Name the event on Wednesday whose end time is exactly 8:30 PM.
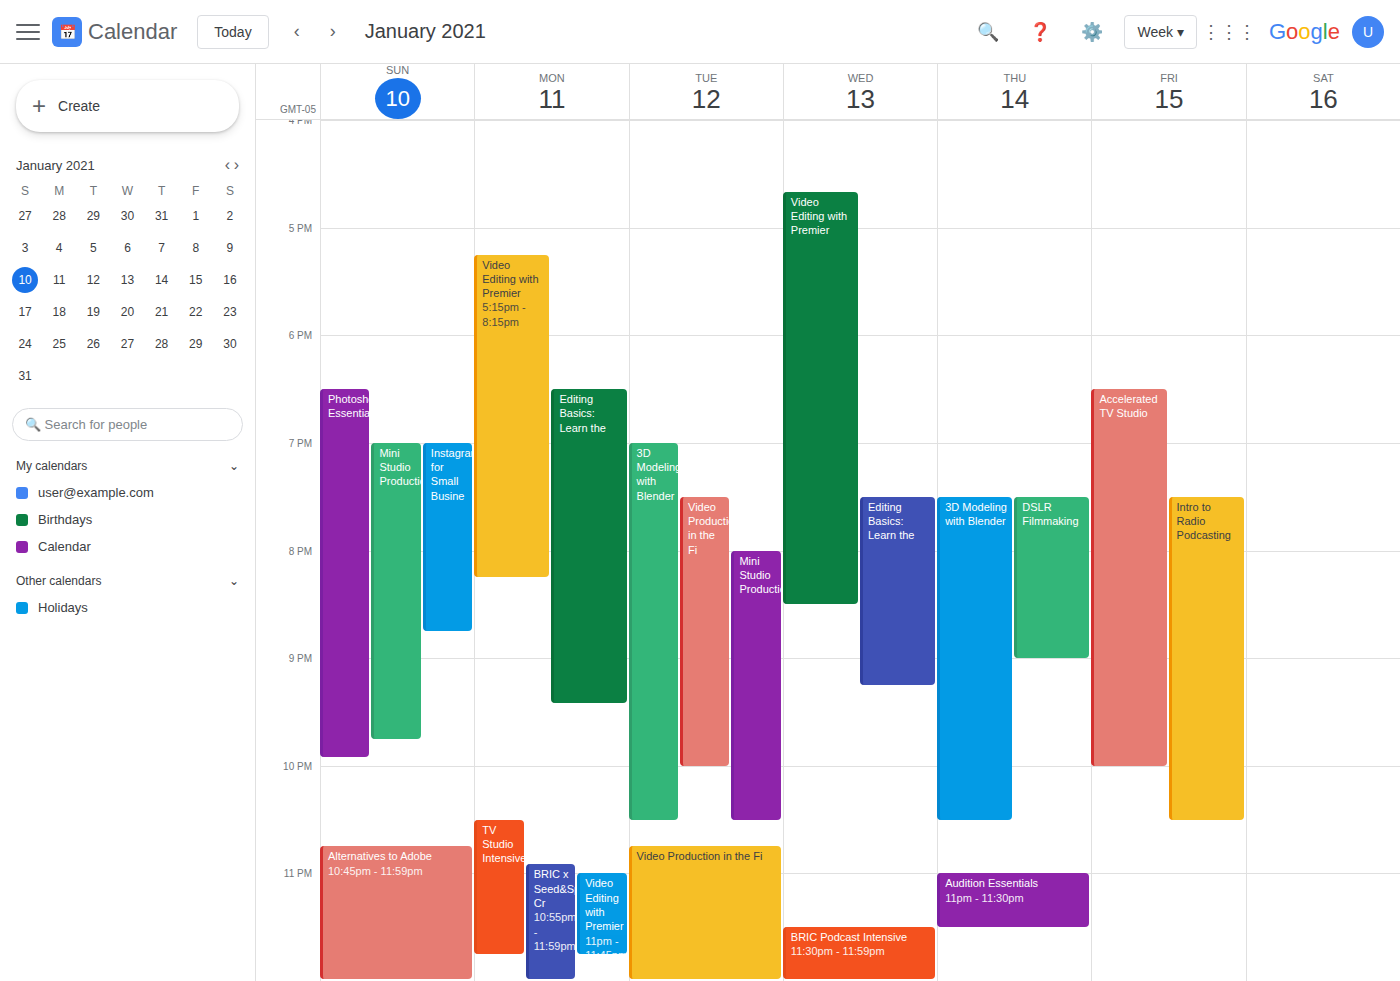
"Video Editing with Premier"